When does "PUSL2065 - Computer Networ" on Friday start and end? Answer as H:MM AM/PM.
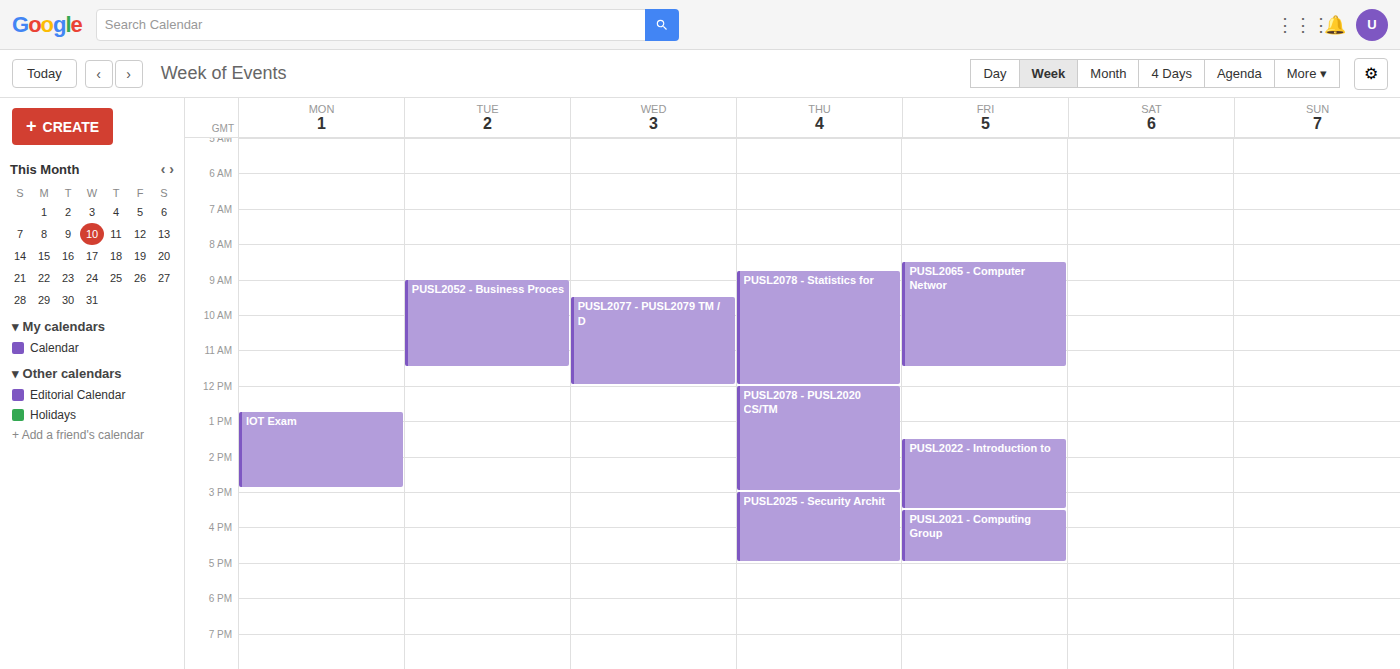
8:30 AM to 11:30 AM